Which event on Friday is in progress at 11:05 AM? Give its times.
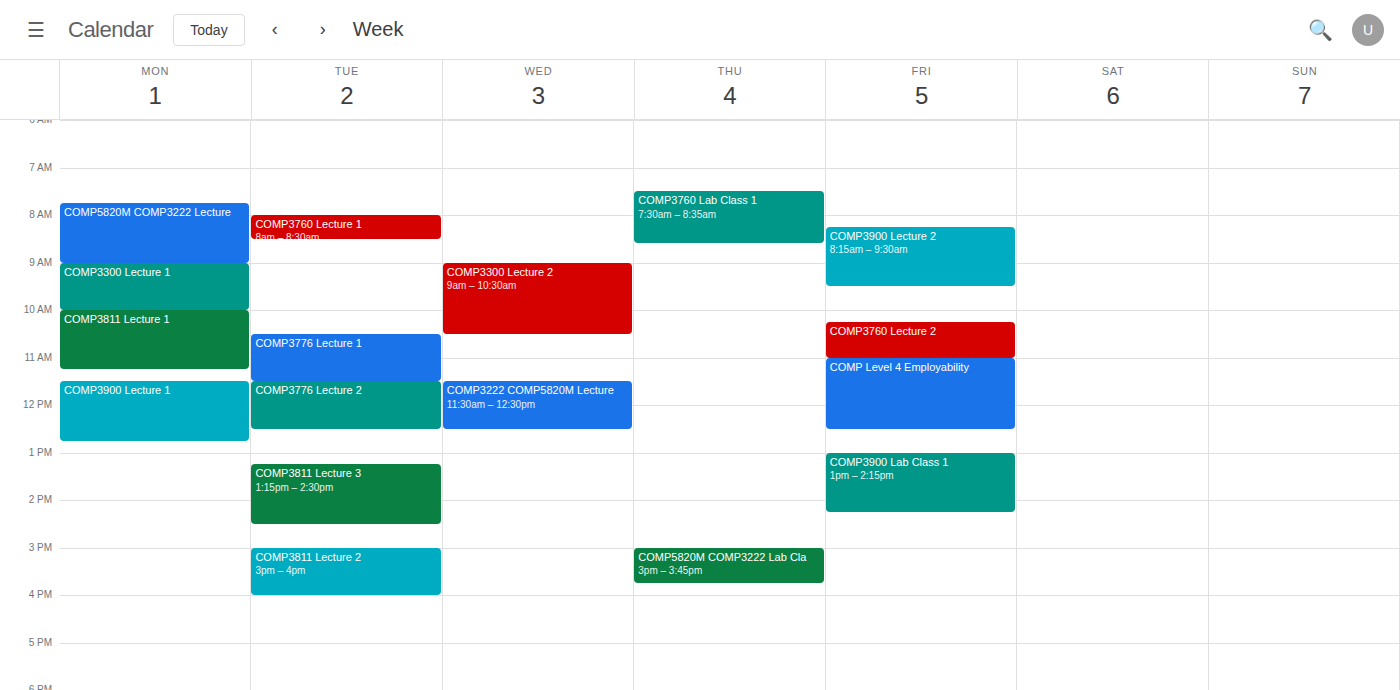
"COMP Level 4 Employability", 11:00 AM to 12:30 PM